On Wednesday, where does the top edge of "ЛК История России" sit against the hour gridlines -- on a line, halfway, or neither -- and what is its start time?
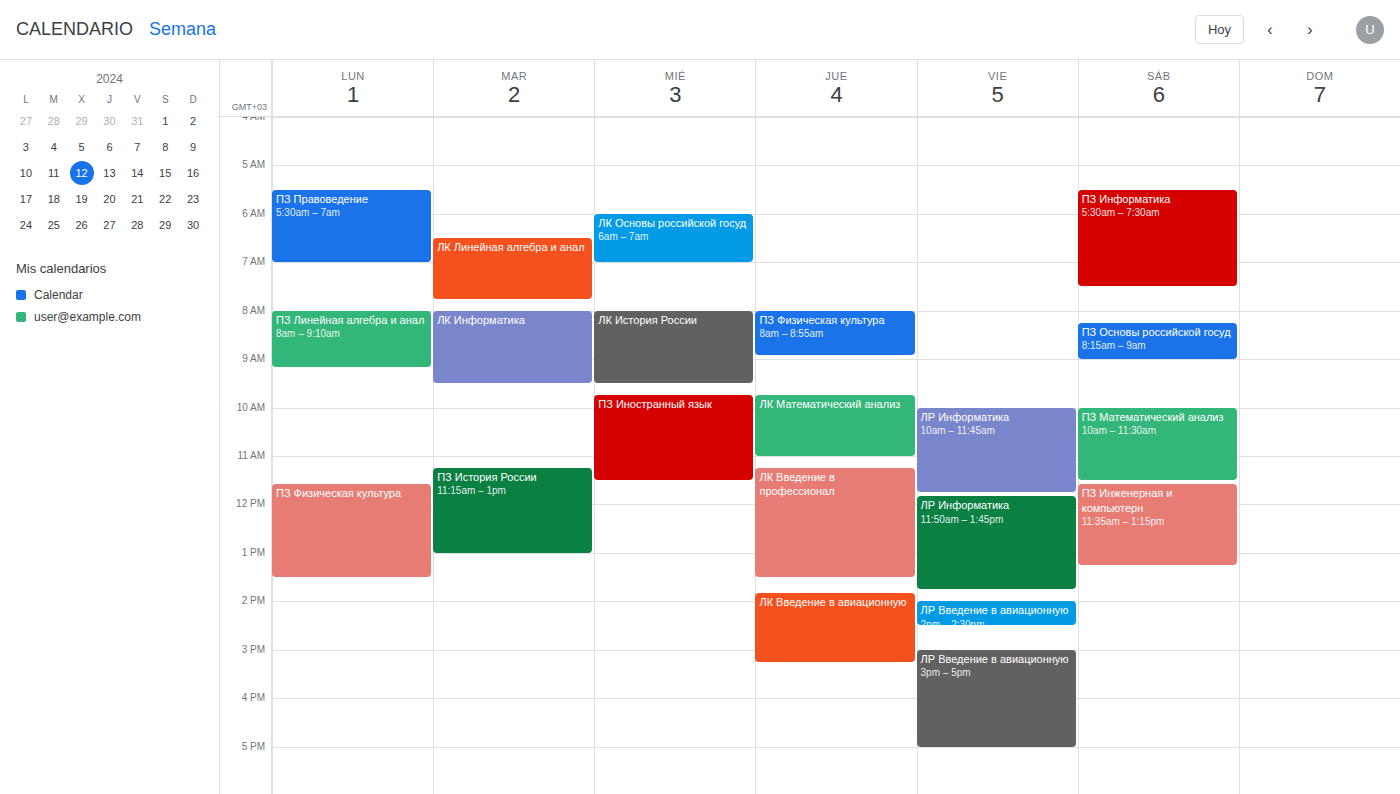
8:00 AM -- exactly on the 8 AM line.